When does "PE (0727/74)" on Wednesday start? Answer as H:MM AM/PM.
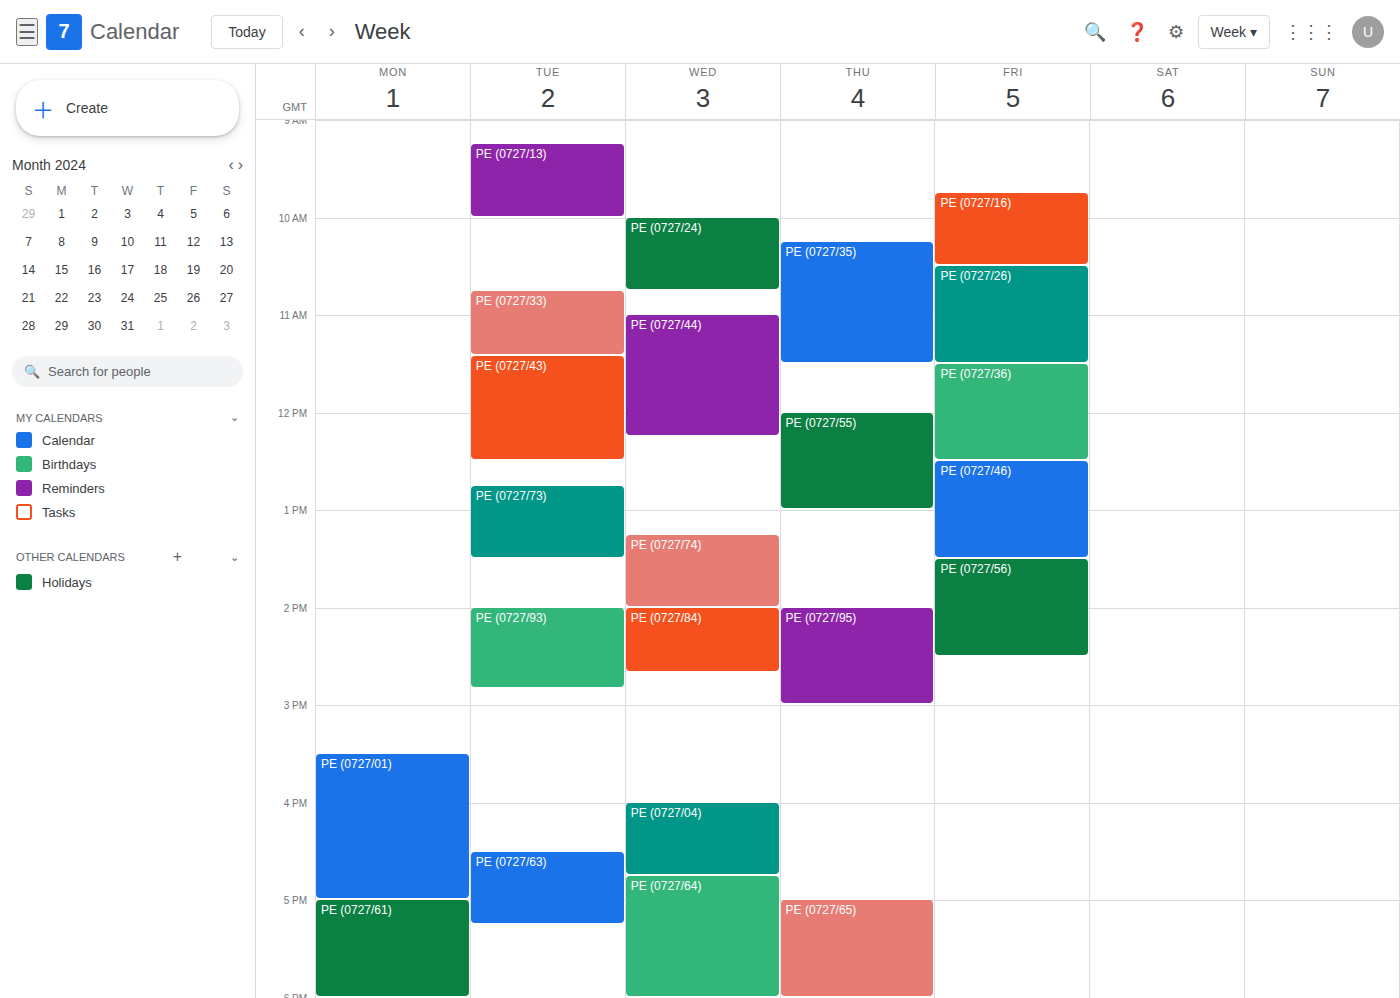
1:15 PM